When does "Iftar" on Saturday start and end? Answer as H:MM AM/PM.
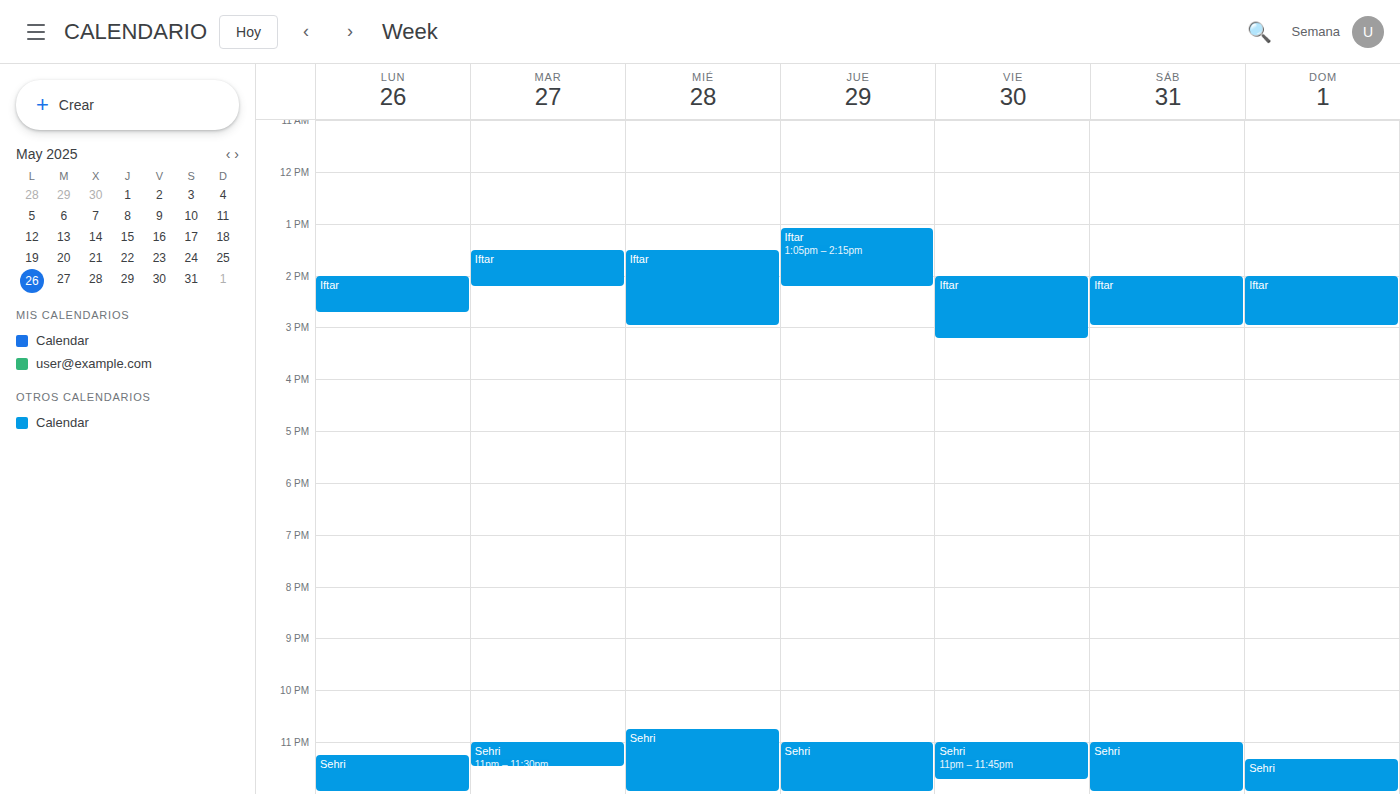
2:00 PM to 3:00 PM